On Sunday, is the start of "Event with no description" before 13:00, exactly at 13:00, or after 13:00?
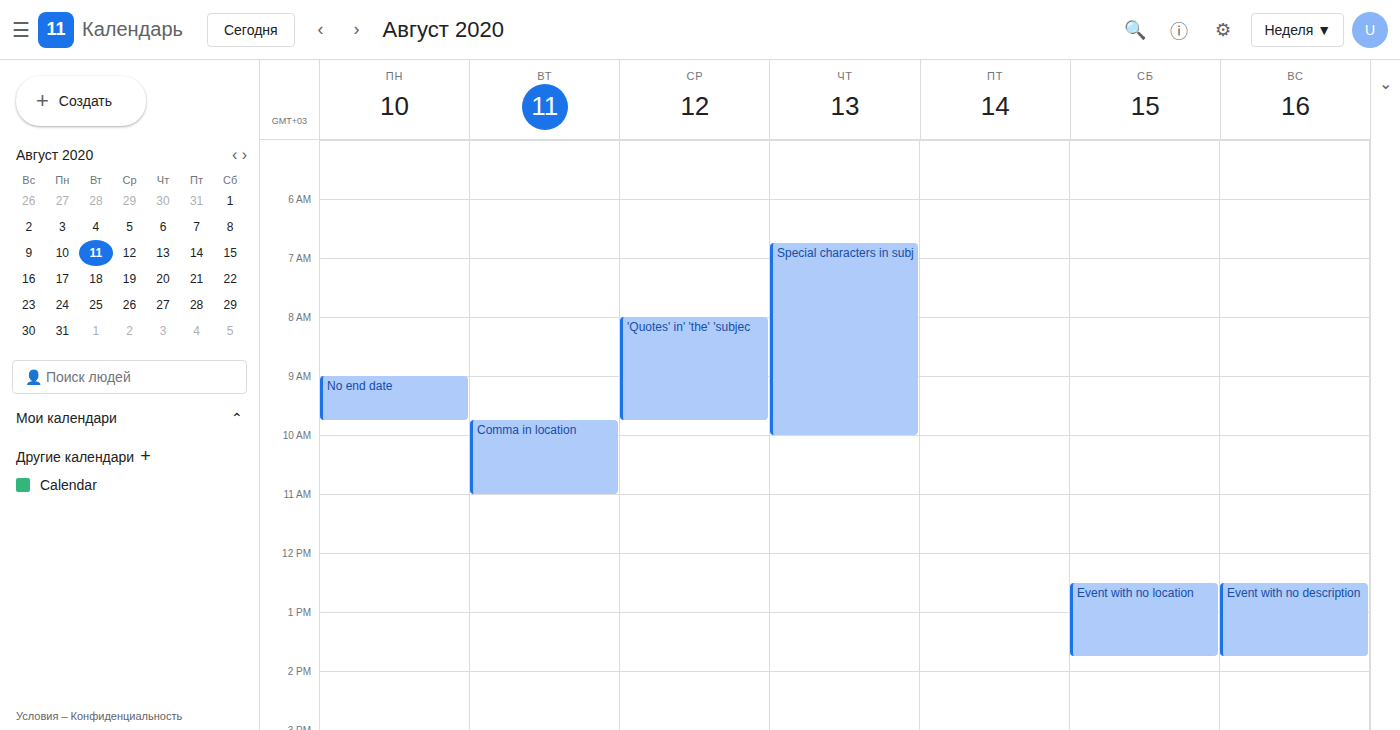
12:30 -- before 13:00, 30 minutes above the 13:00 line.